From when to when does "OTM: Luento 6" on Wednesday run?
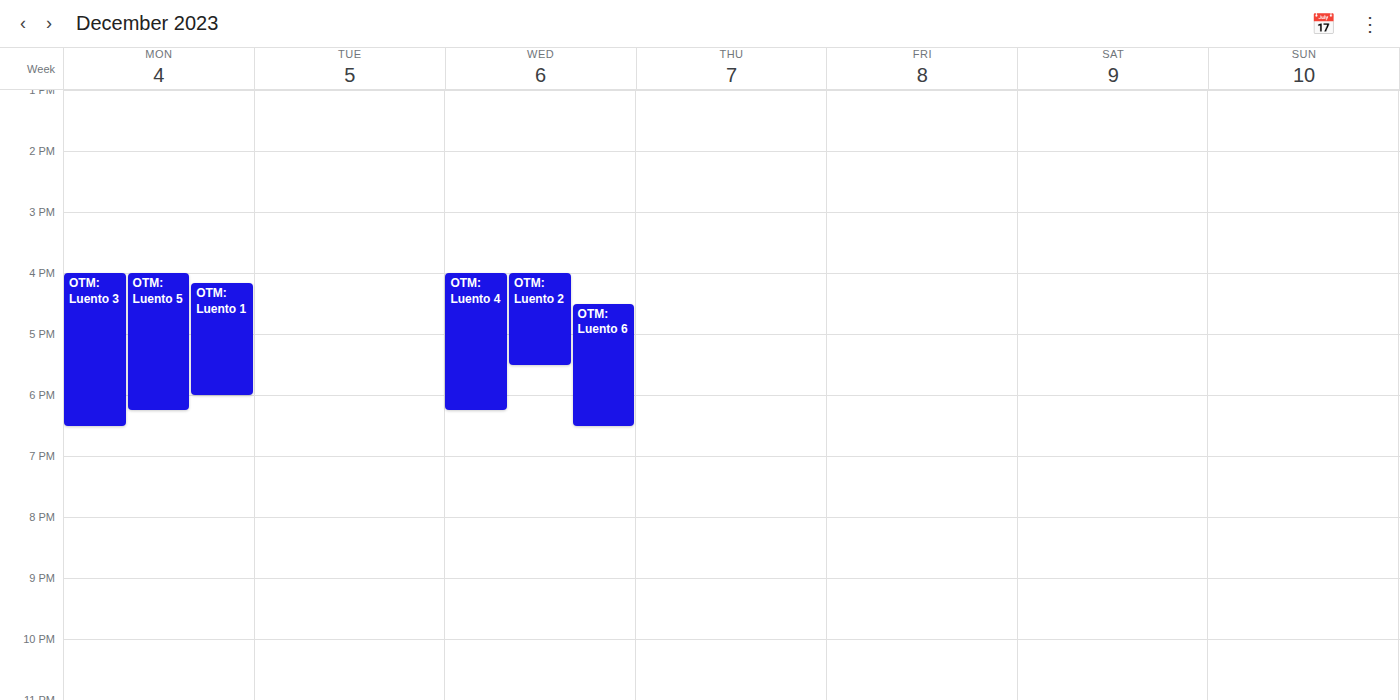
4:30 PM to 6:30 PM